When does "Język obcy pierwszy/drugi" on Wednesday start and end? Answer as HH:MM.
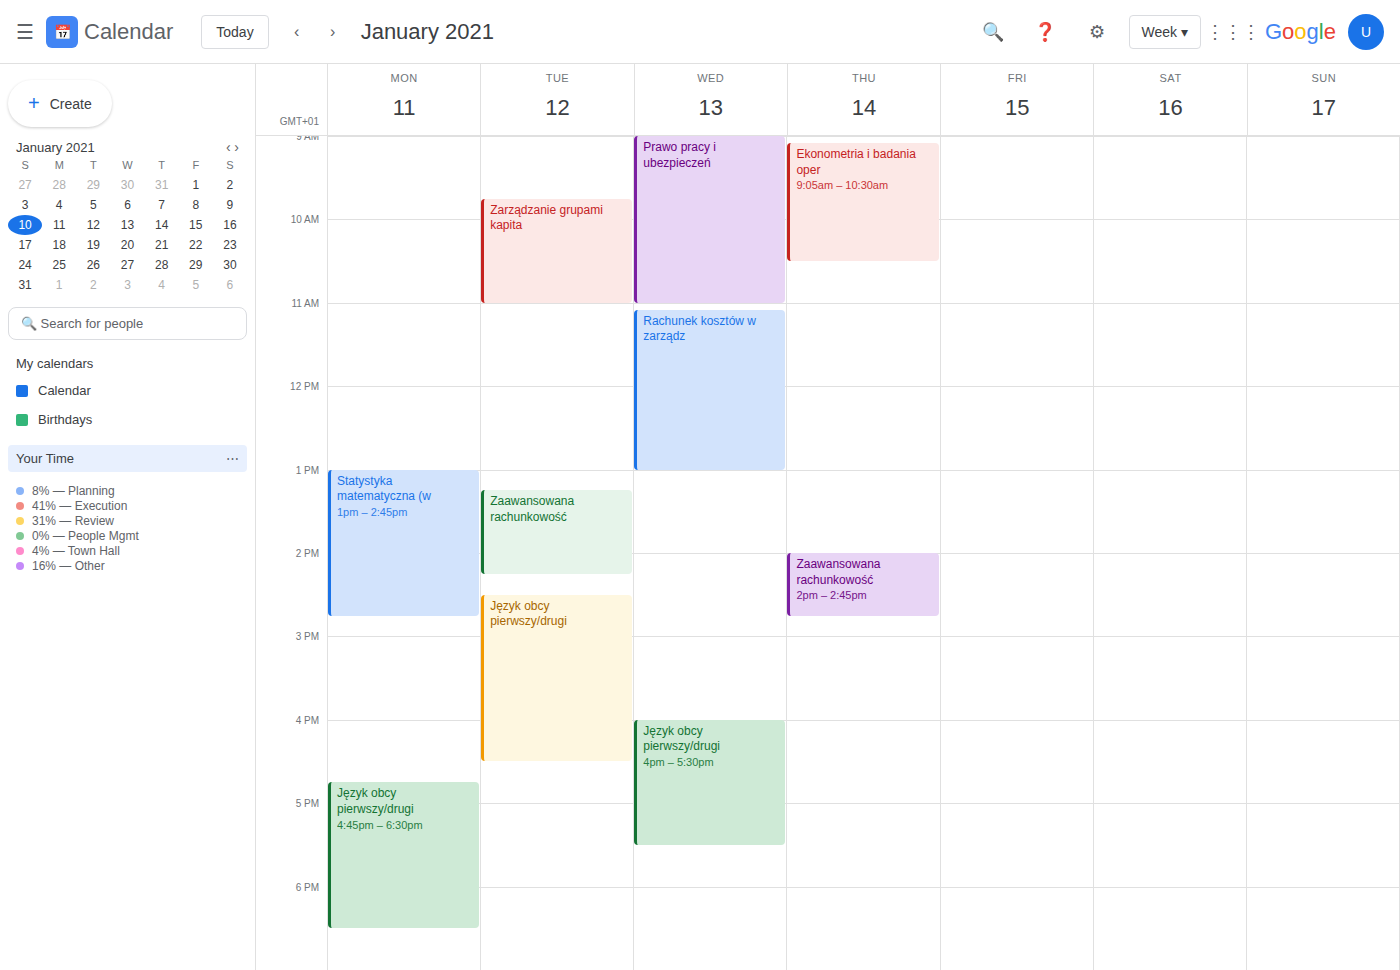
16:00 to 17:30